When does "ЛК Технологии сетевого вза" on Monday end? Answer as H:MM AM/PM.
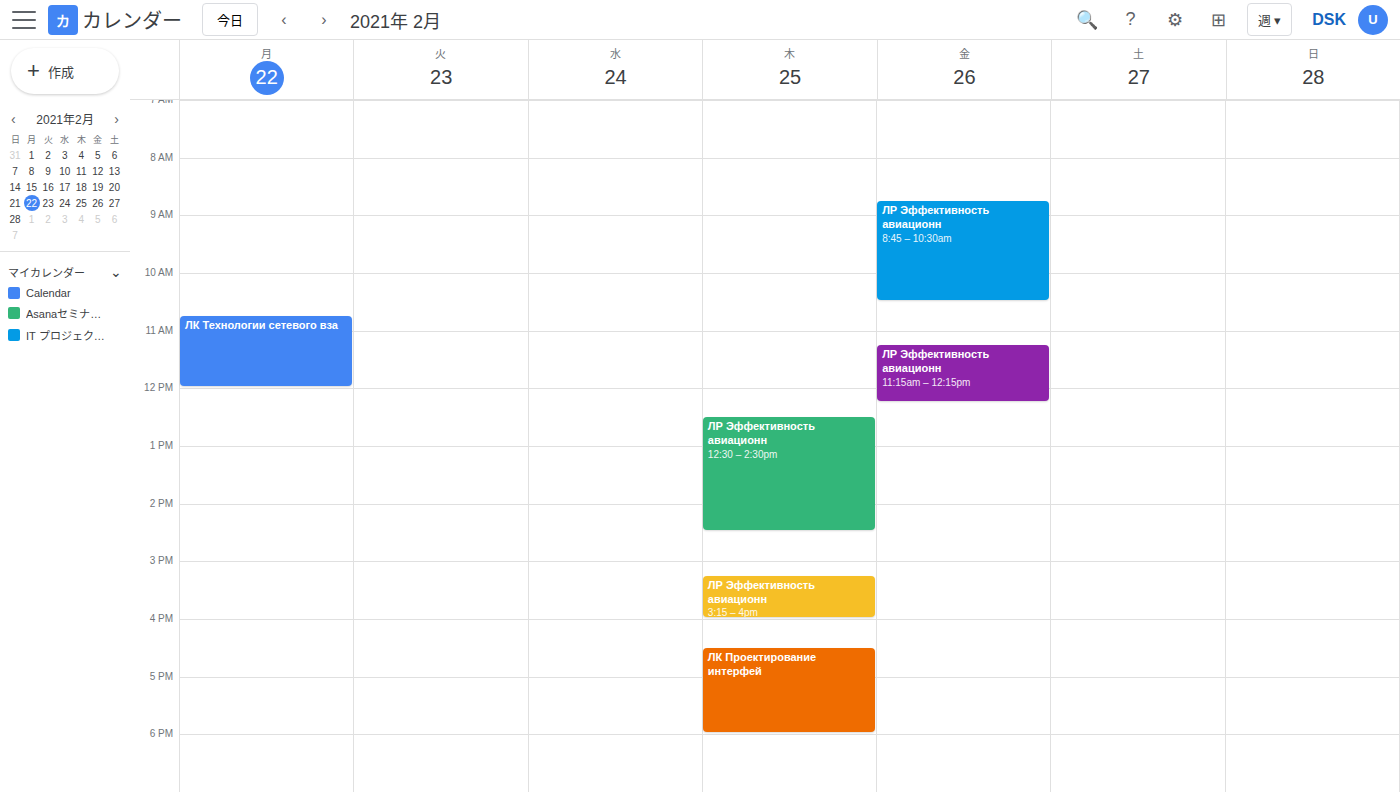
12:00 PM